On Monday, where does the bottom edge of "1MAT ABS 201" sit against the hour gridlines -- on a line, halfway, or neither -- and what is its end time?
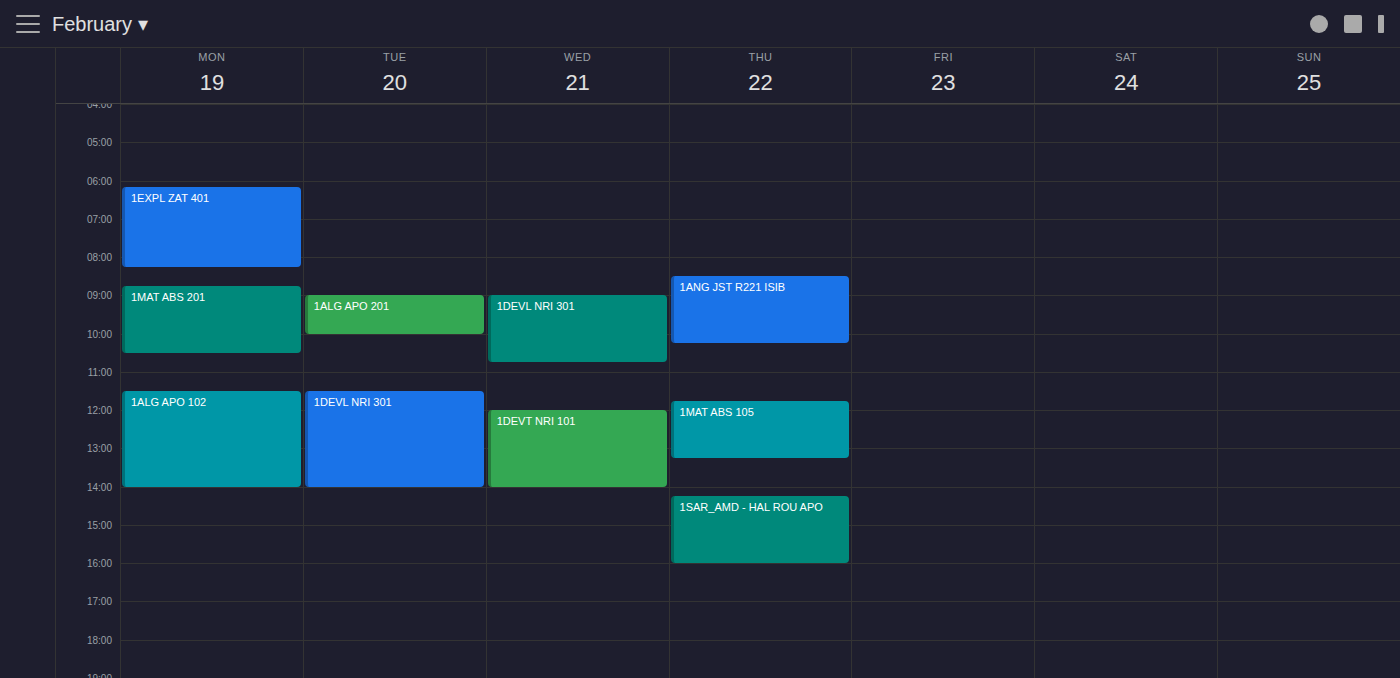
10:30 AM -- halfway between the 10 AM and 11 AM lines.